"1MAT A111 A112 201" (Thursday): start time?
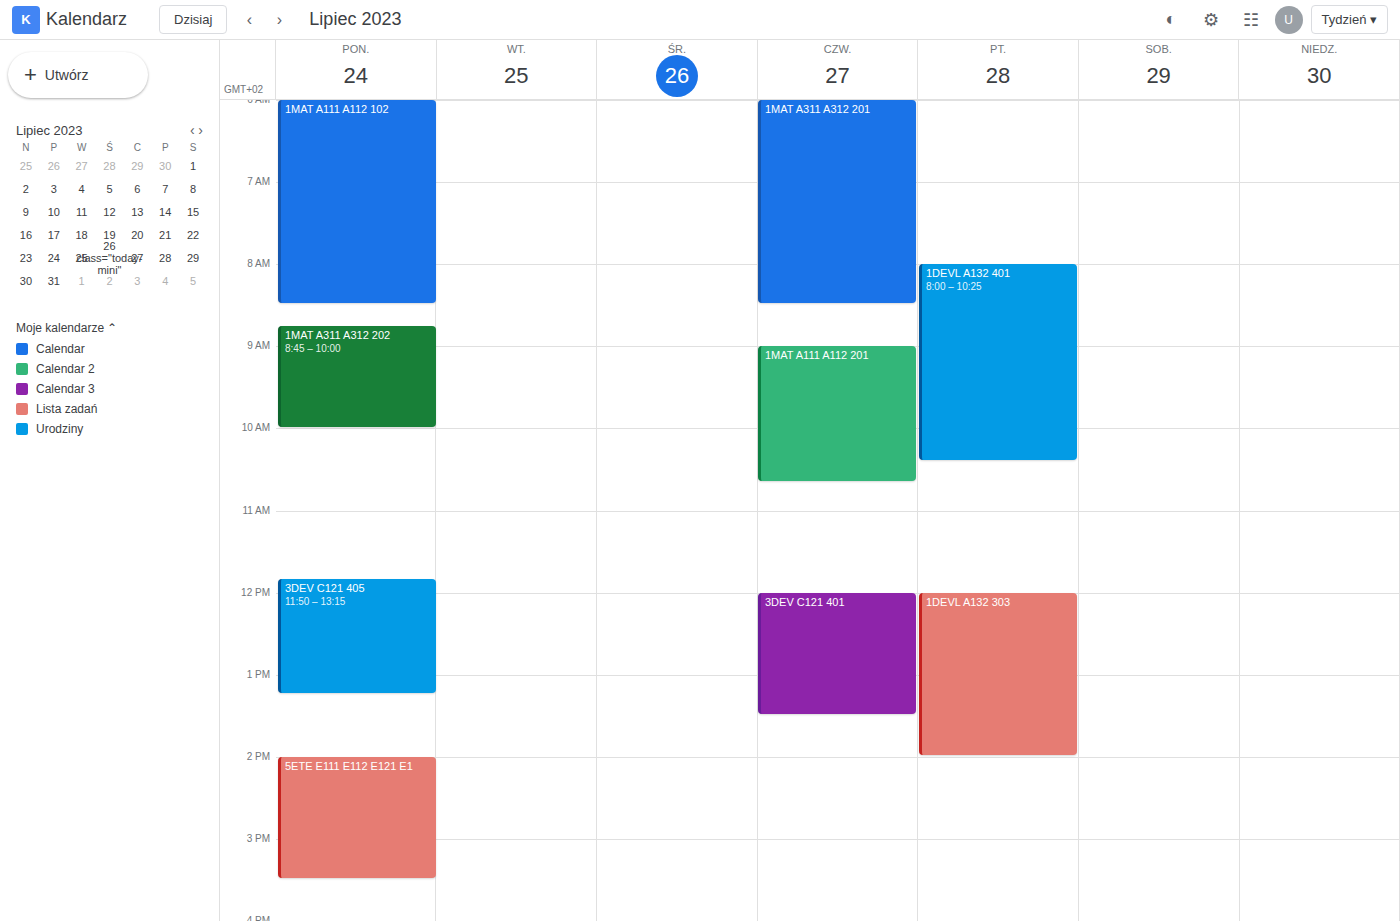
9:00 AM